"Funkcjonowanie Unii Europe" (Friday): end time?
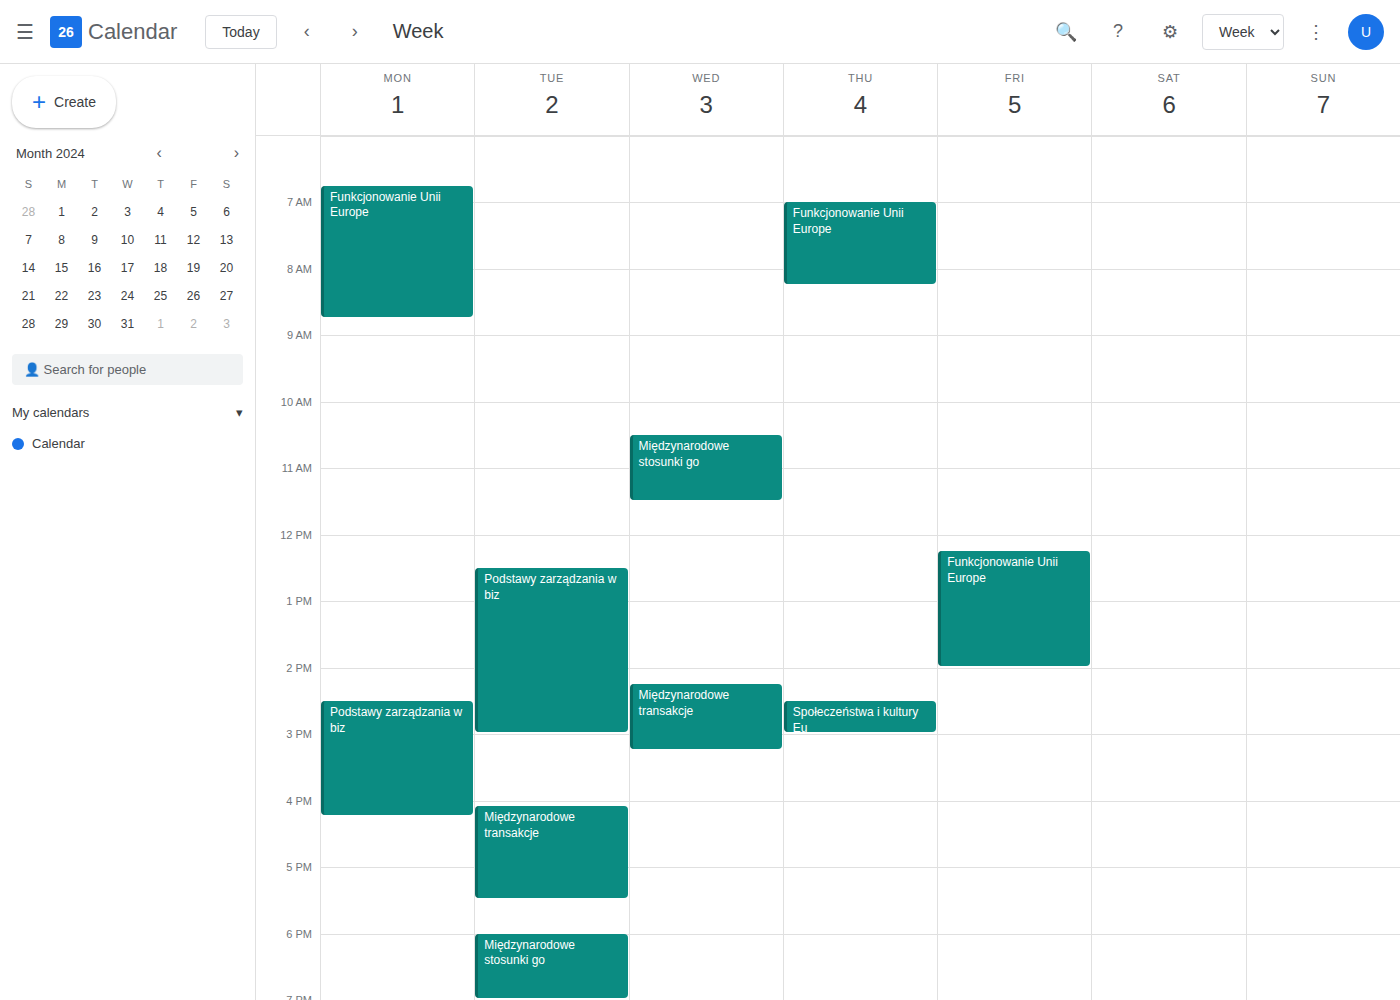
2:00 PM